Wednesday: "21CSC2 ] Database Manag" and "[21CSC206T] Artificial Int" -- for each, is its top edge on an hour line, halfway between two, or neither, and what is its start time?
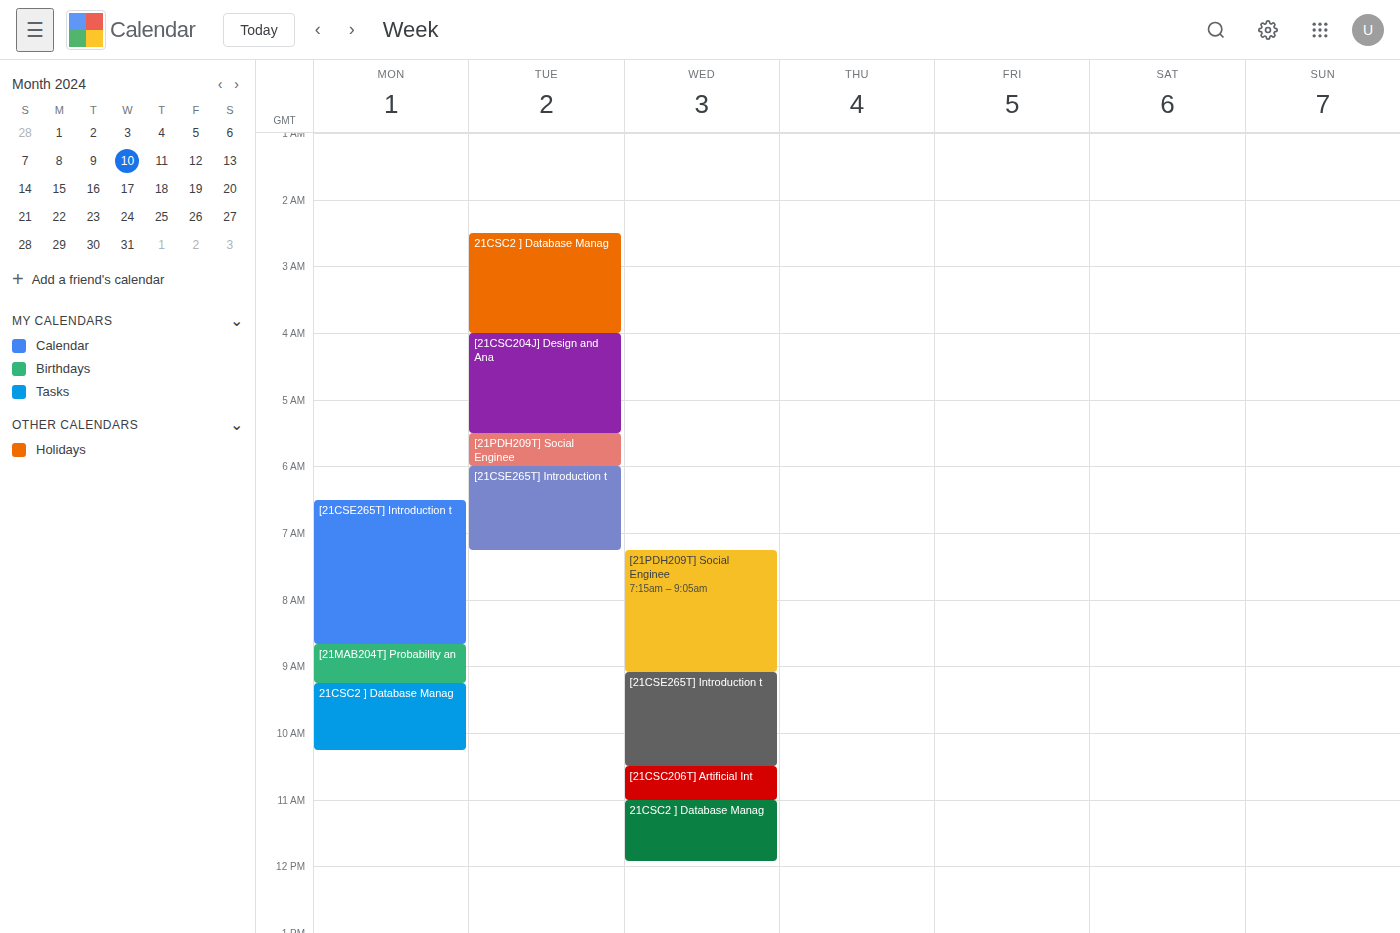
"21CSC2 ] Database Manag": 11:00 AM, exactly on the 11 AM line. "[21CSC206T] Artificial Int": 10:30 AM, halfway between the 10 AM and 11 AM lines.